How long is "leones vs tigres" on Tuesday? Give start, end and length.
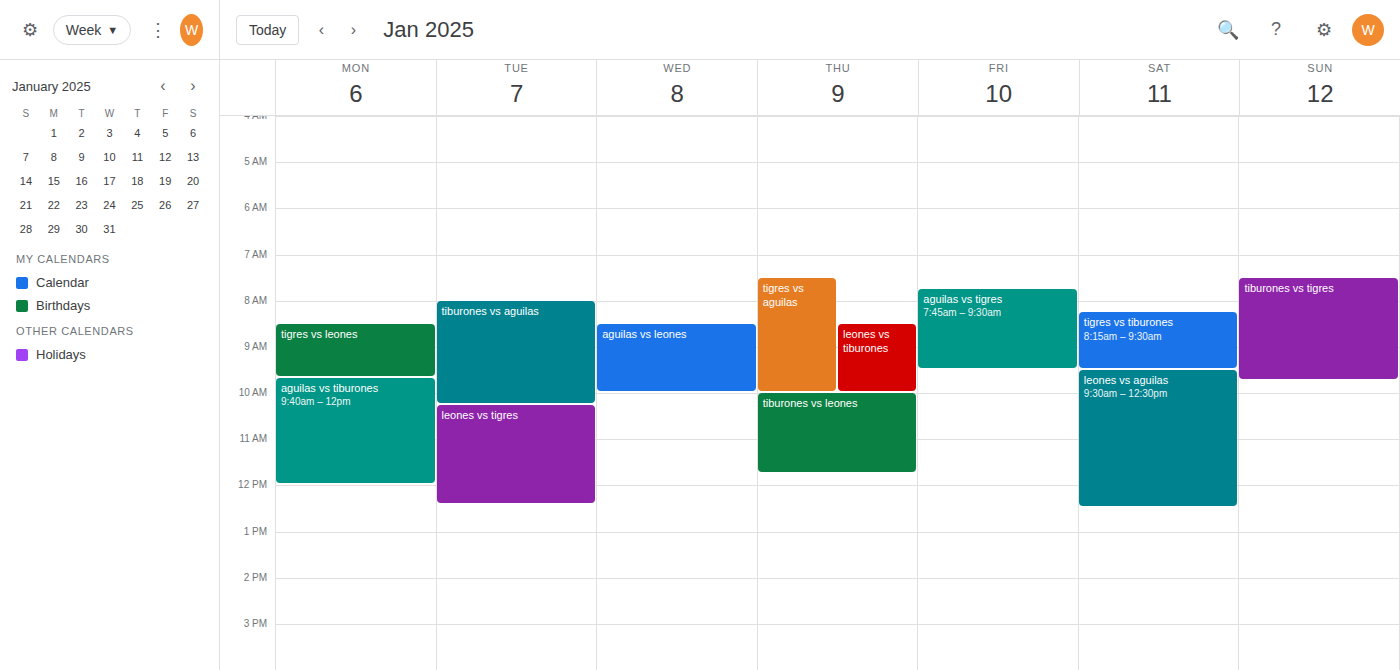
10:15 AM to 12:25 PM, 2 hours 10 minutes